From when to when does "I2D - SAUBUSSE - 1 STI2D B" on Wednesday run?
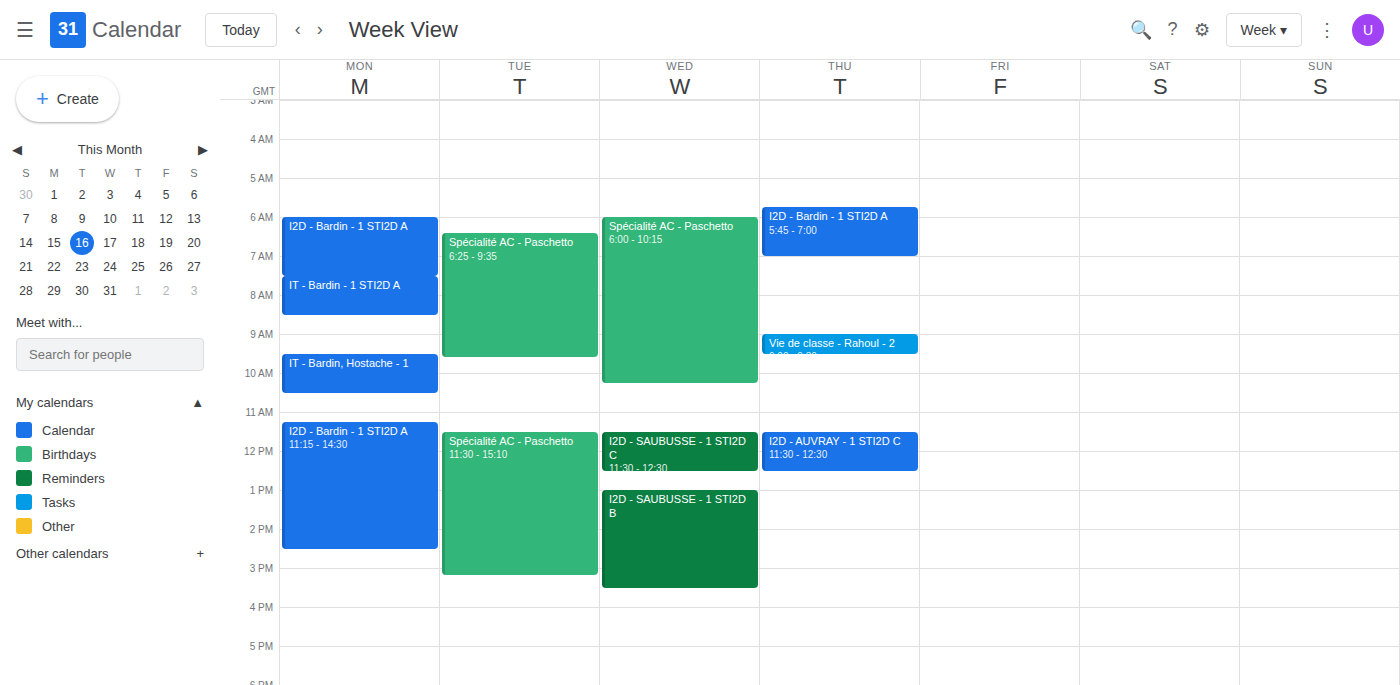
1:00 PM to 3:30 PM